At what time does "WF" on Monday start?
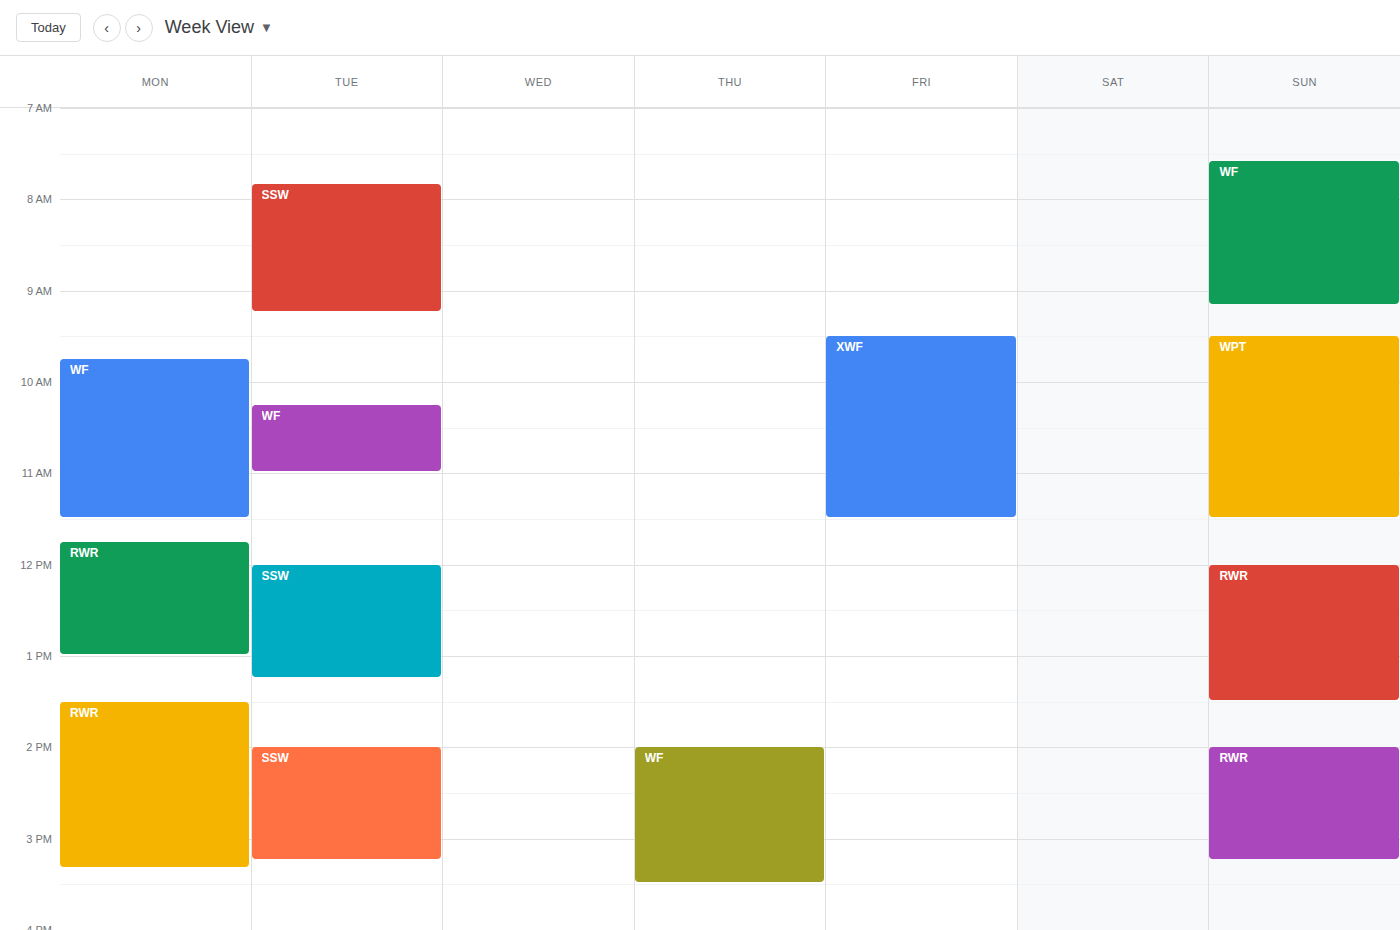
9:45 AM